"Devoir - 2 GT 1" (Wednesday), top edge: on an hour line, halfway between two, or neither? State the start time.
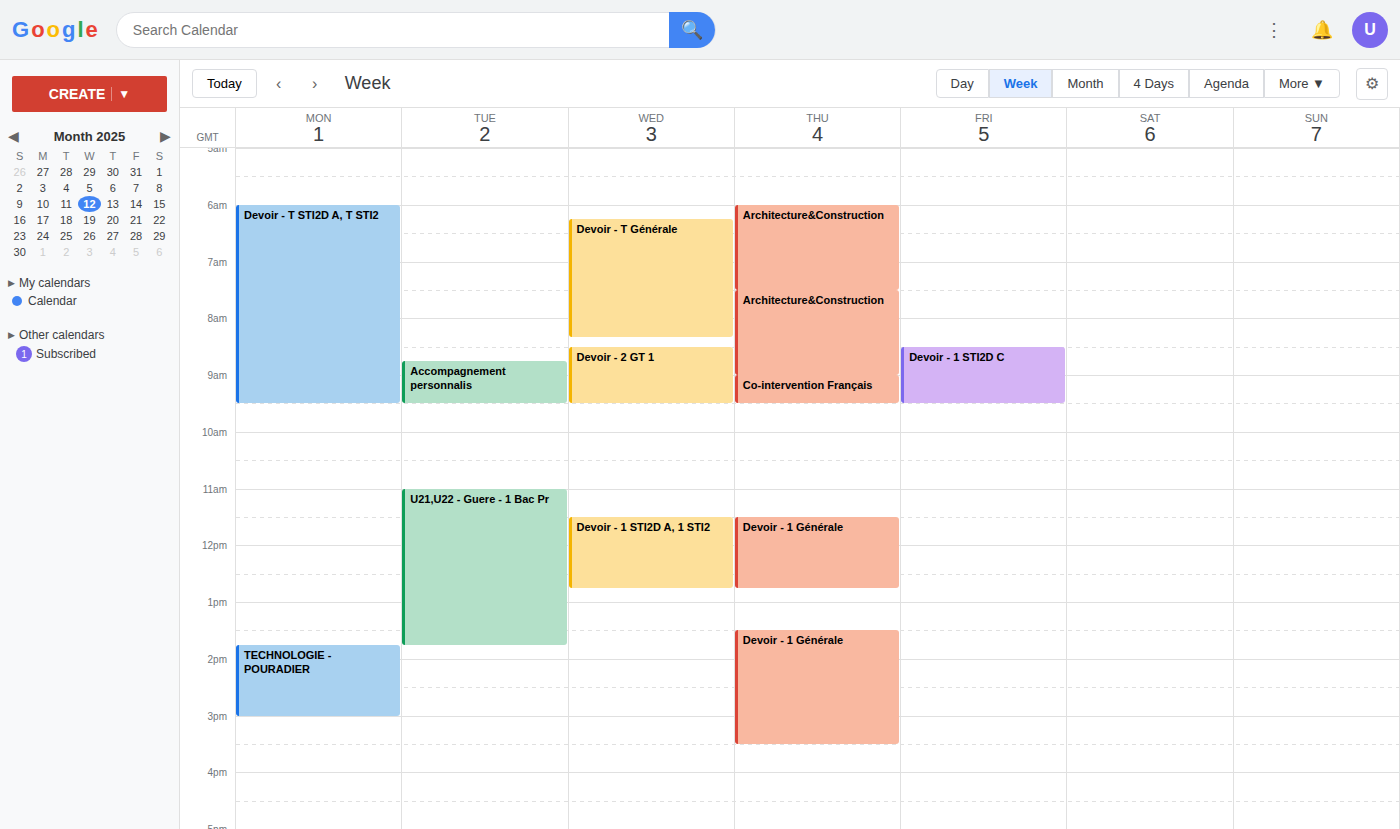
8:30 AM -- halfway between the 8 AM and 9 AM lines.